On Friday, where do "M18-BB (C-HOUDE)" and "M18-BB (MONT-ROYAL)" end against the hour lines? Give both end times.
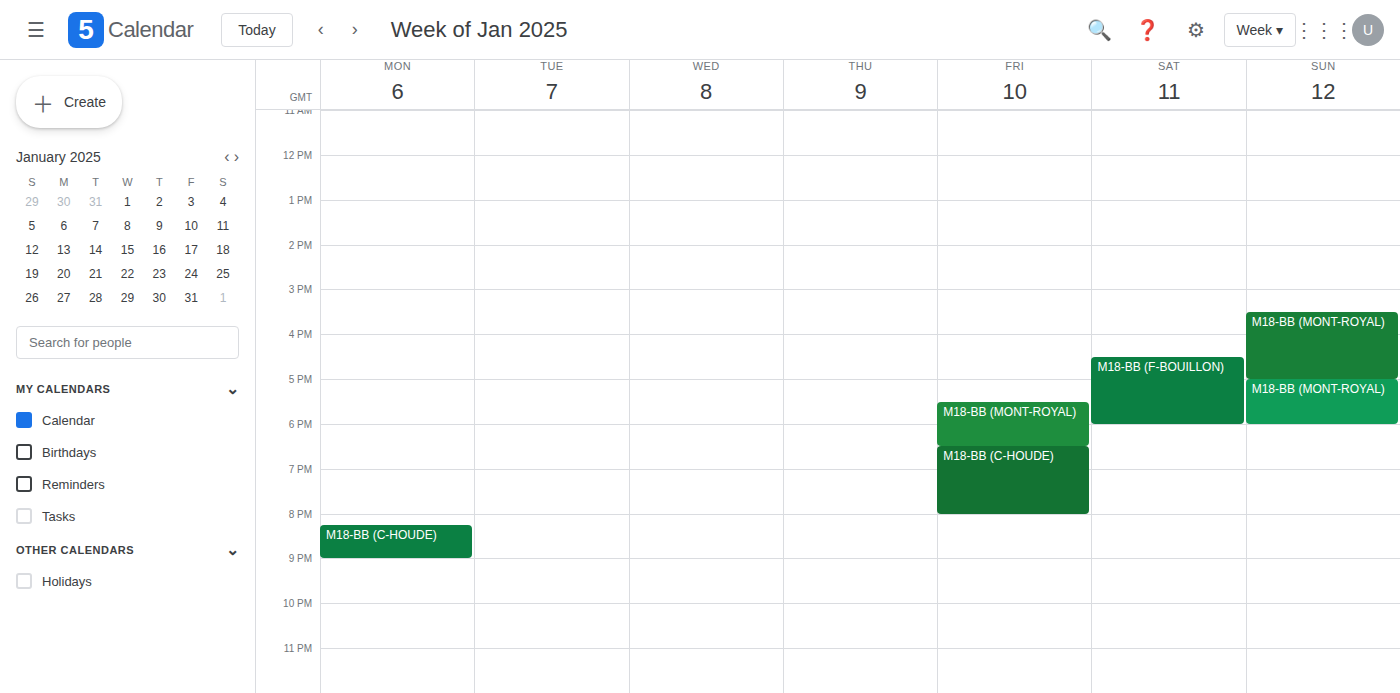
"M18-BB (C-HOUDE)": 8:00 PM, exactly on the 8 PM line. "M18-BB (MONT-ROYAL)": 6:30 PM, halfway between the 6 PM and 7 PM lines.